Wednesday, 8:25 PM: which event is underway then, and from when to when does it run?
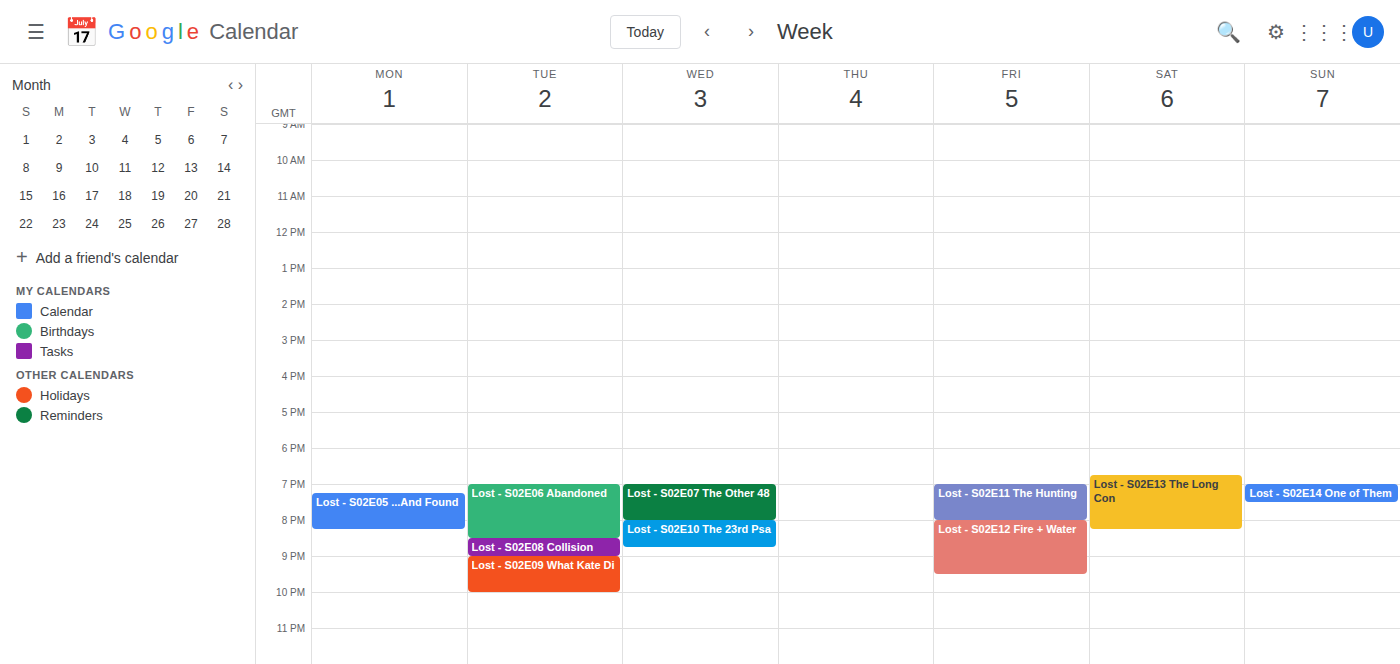
"Lost - S02E10 The 23rd Psa", 8:00 PM to 8:45 PM